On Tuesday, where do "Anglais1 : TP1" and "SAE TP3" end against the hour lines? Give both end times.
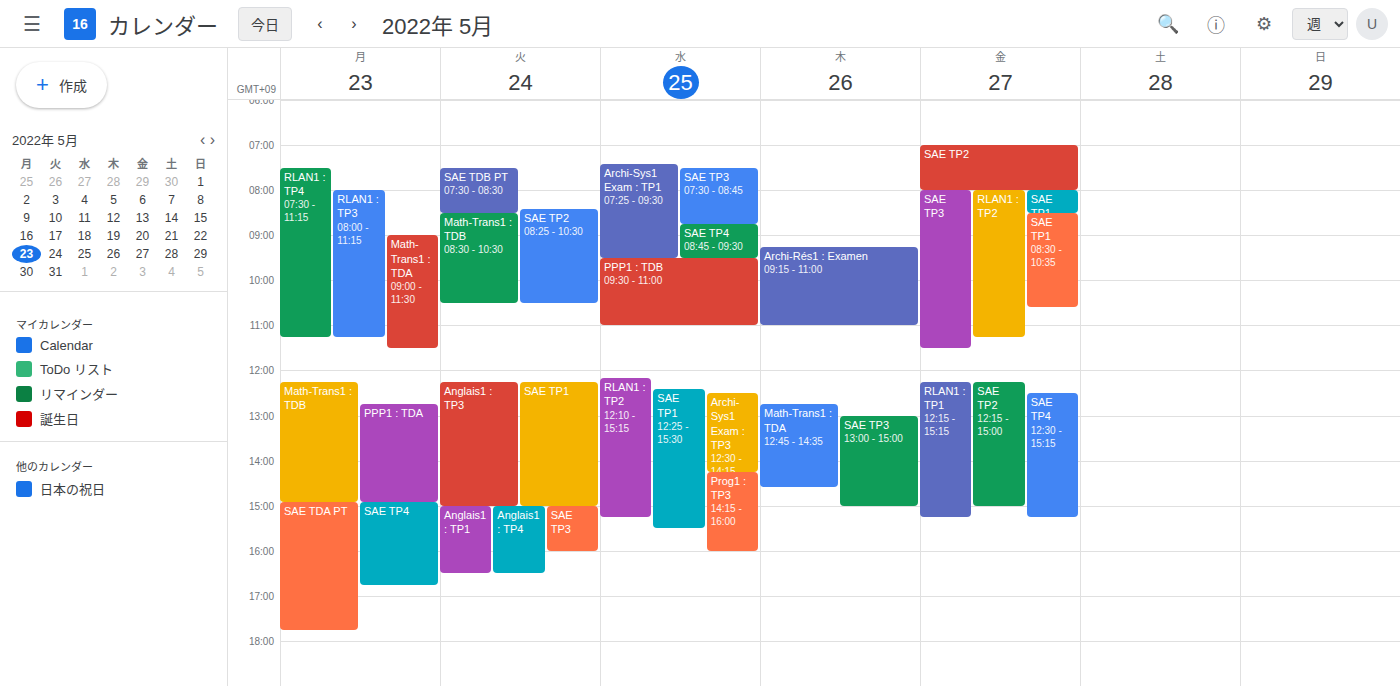
"Anglais1 : TP1": 4:30 PM, halfway between the 4 PM and 5 PM lines. "SAE TP3": 4:00 PM, exactly on the 4 PM line.